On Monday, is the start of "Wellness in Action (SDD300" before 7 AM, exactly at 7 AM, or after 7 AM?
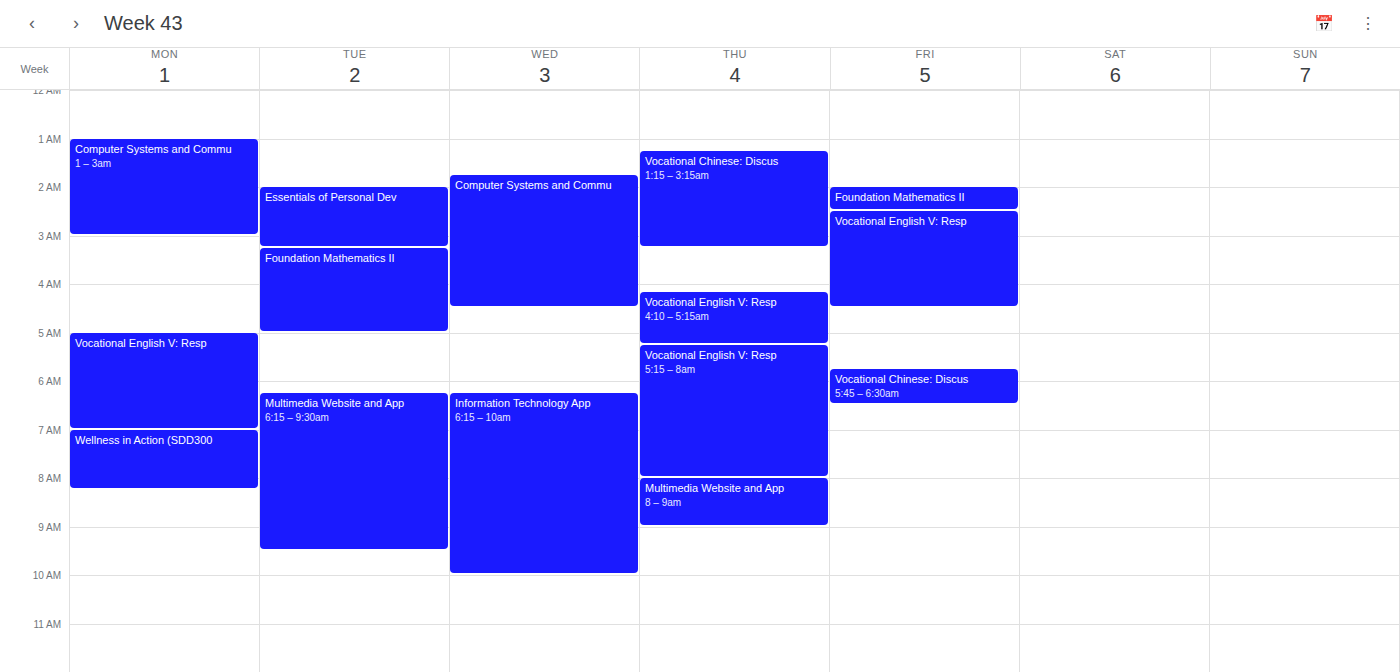
7:00 AM -- exactly at 7 AM, on the 7 AM line.